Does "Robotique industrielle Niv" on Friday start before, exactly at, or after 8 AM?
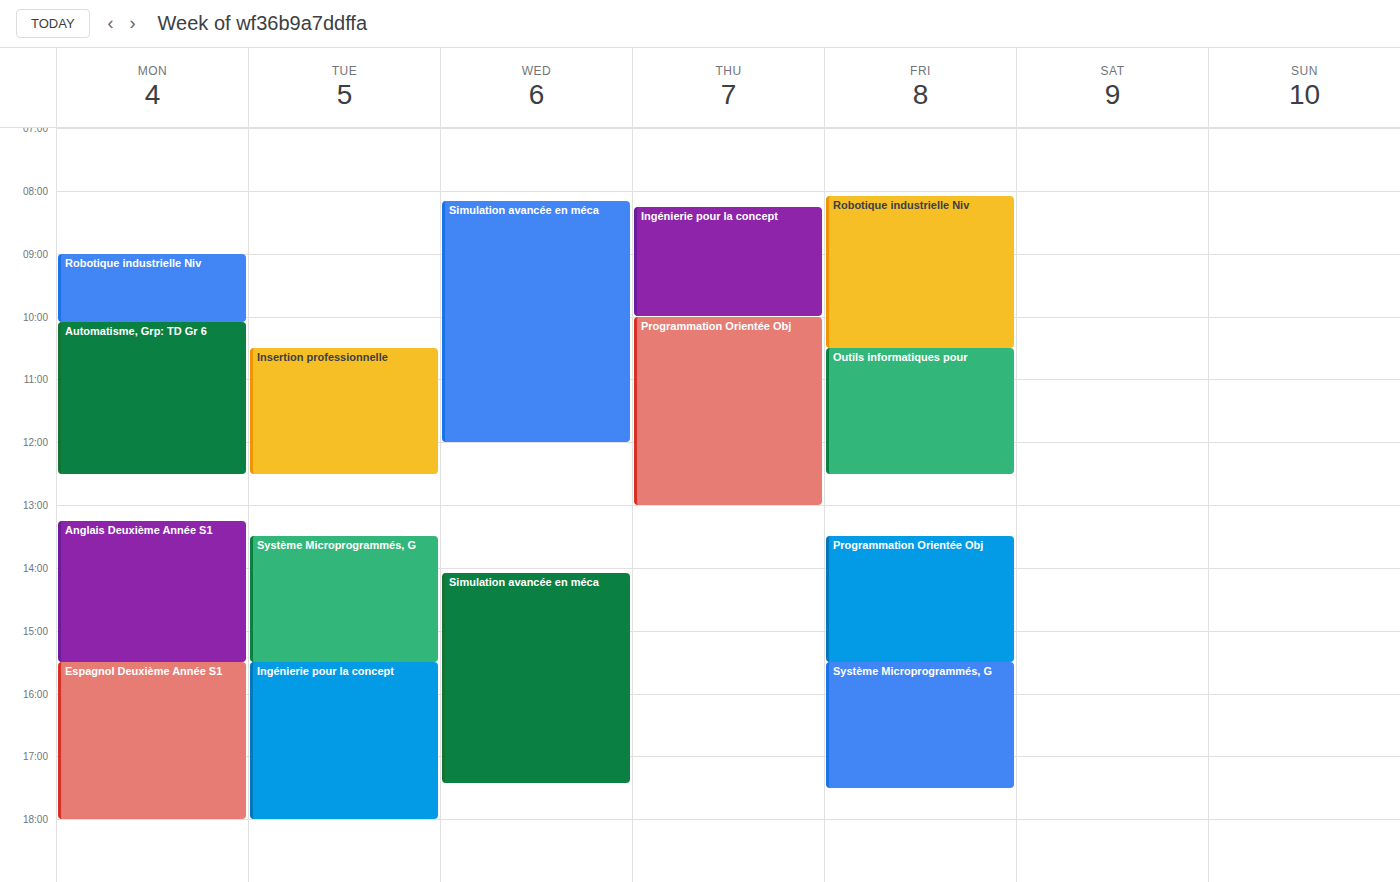
8:05 AM -- after 8 AM, 5 minutes below the 8 AM line.